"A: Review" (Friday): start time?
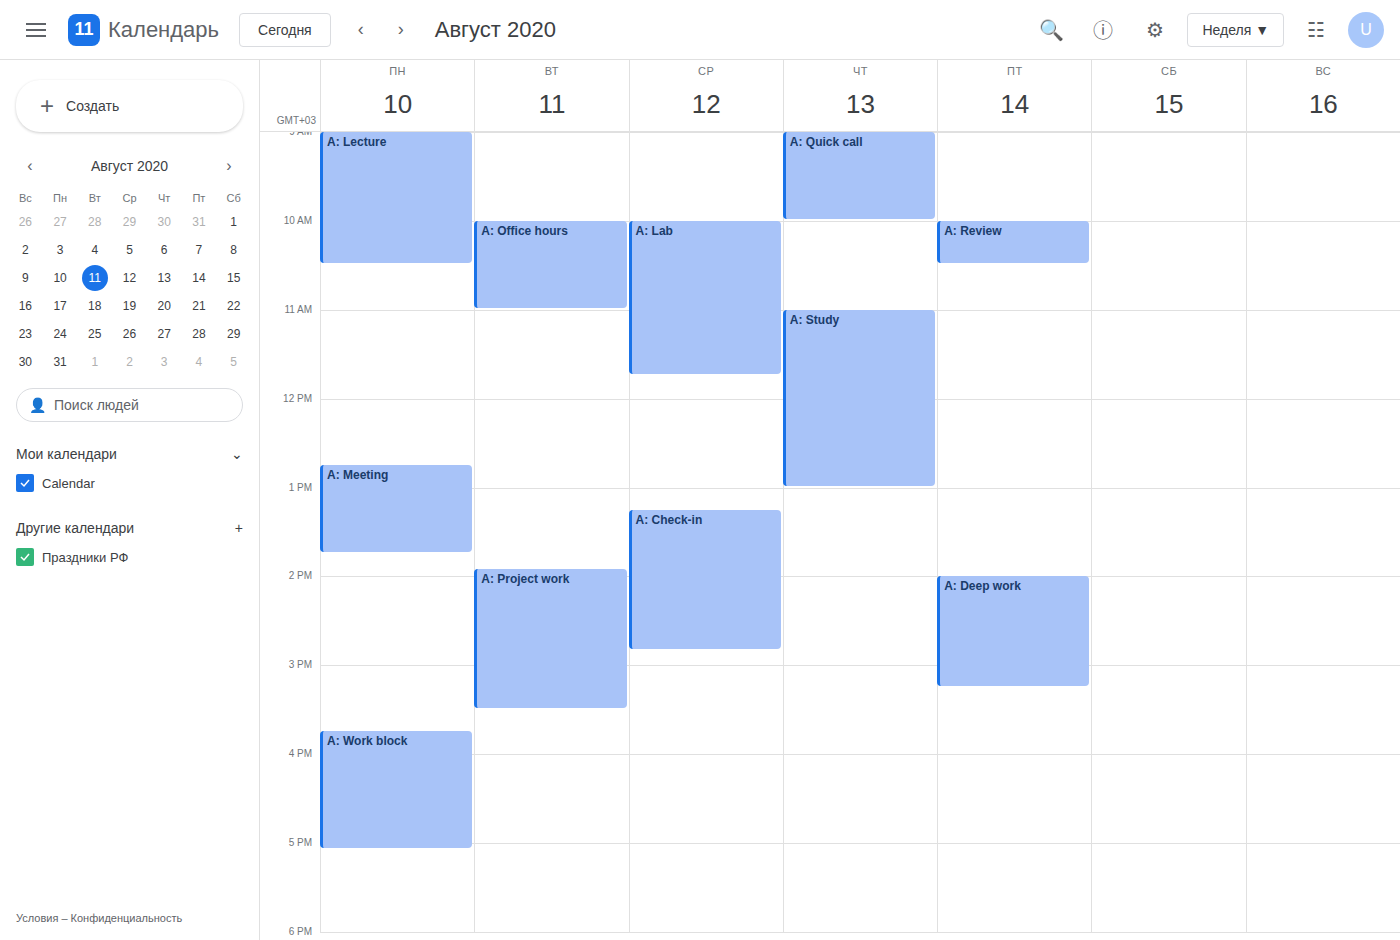
10:00 AM